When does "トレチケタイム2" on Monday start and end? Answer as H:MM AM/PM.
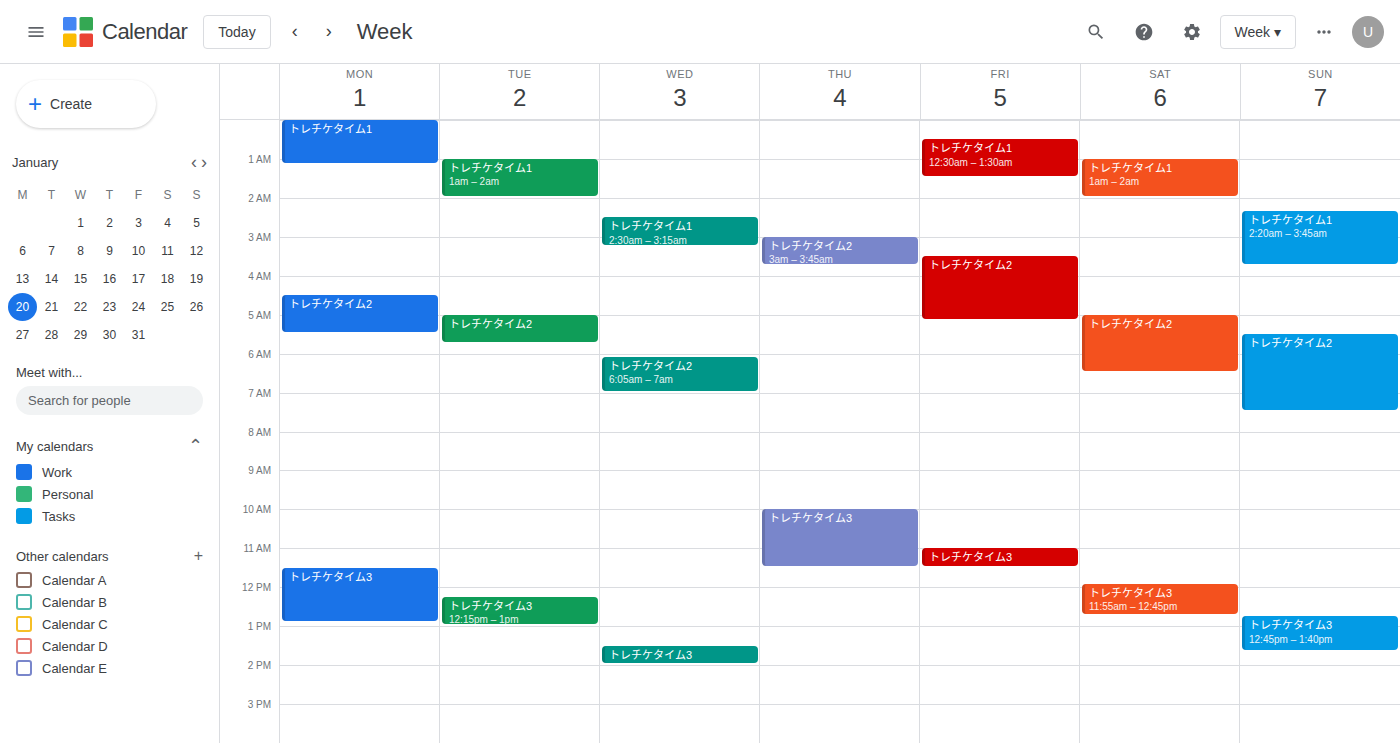
4:30 AM to 5:30 AM